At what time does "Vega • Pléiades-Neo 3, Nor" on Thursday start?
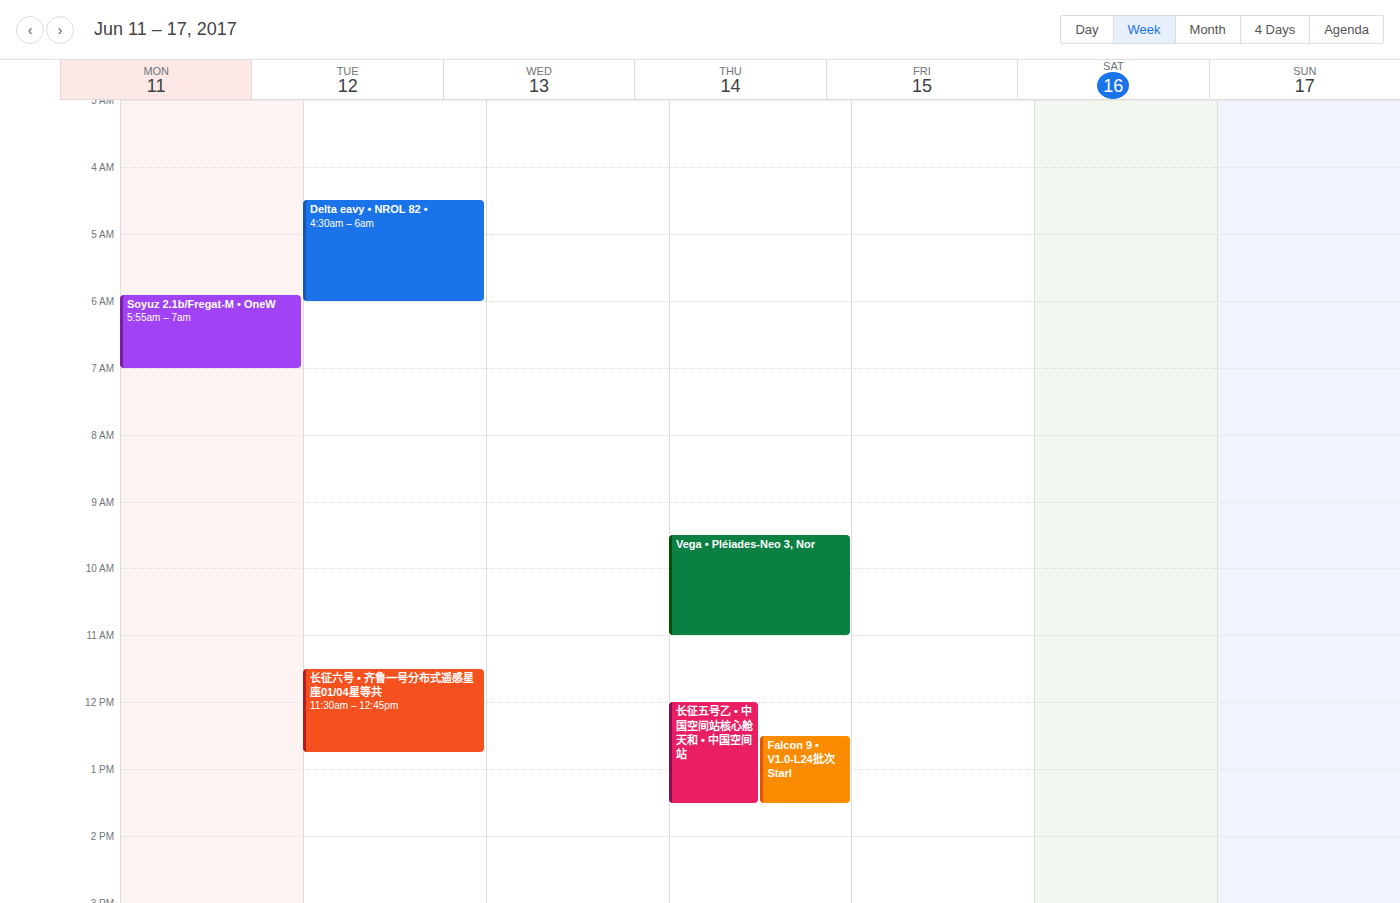
9:30 AM